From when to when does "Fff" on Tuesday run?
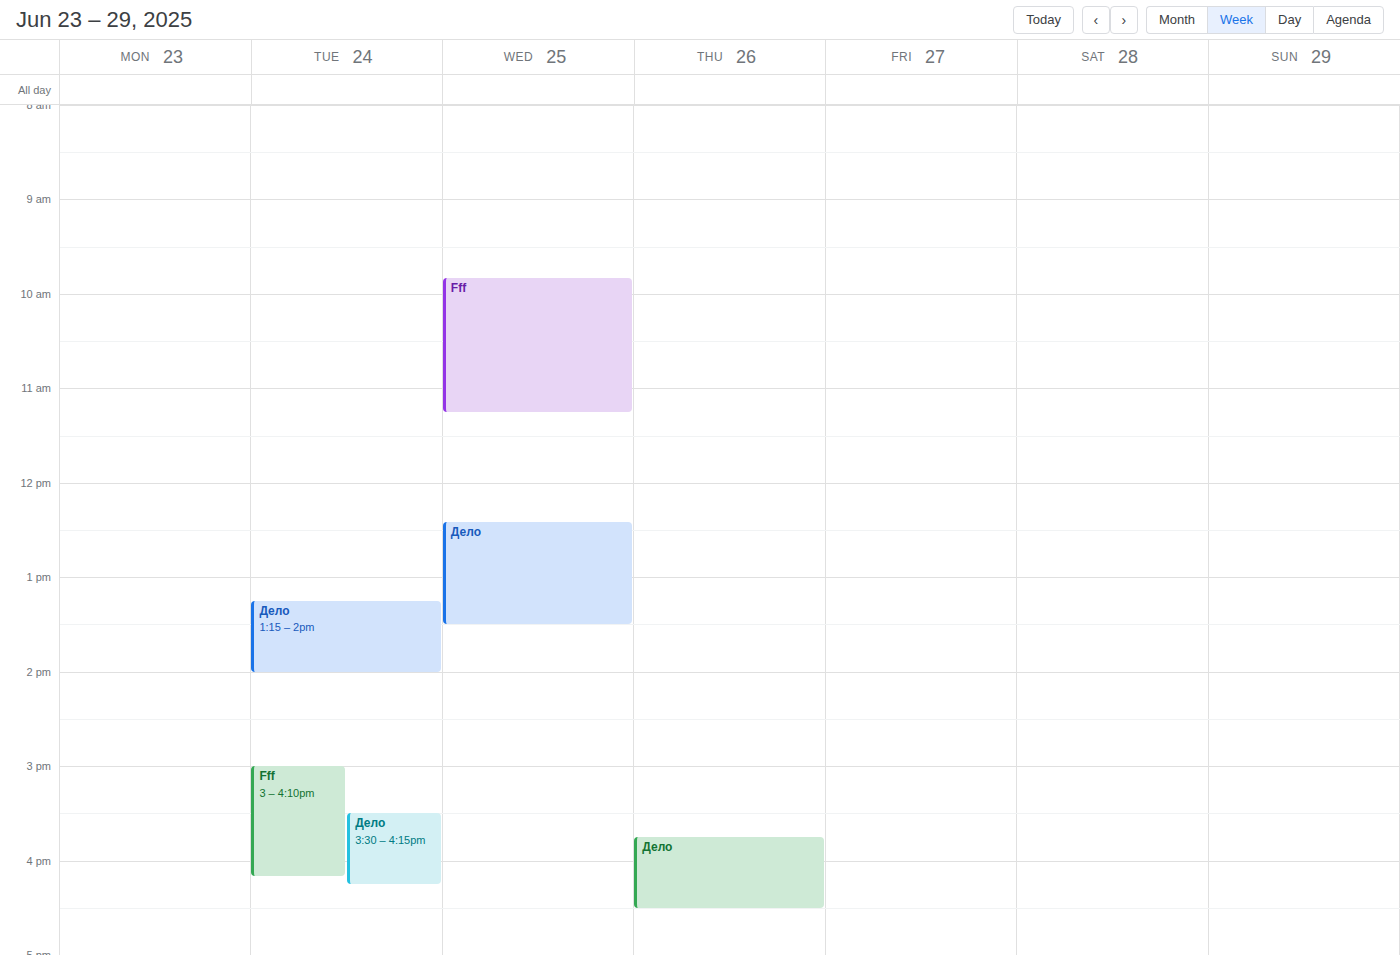
3:00 PM to 4:10 PM